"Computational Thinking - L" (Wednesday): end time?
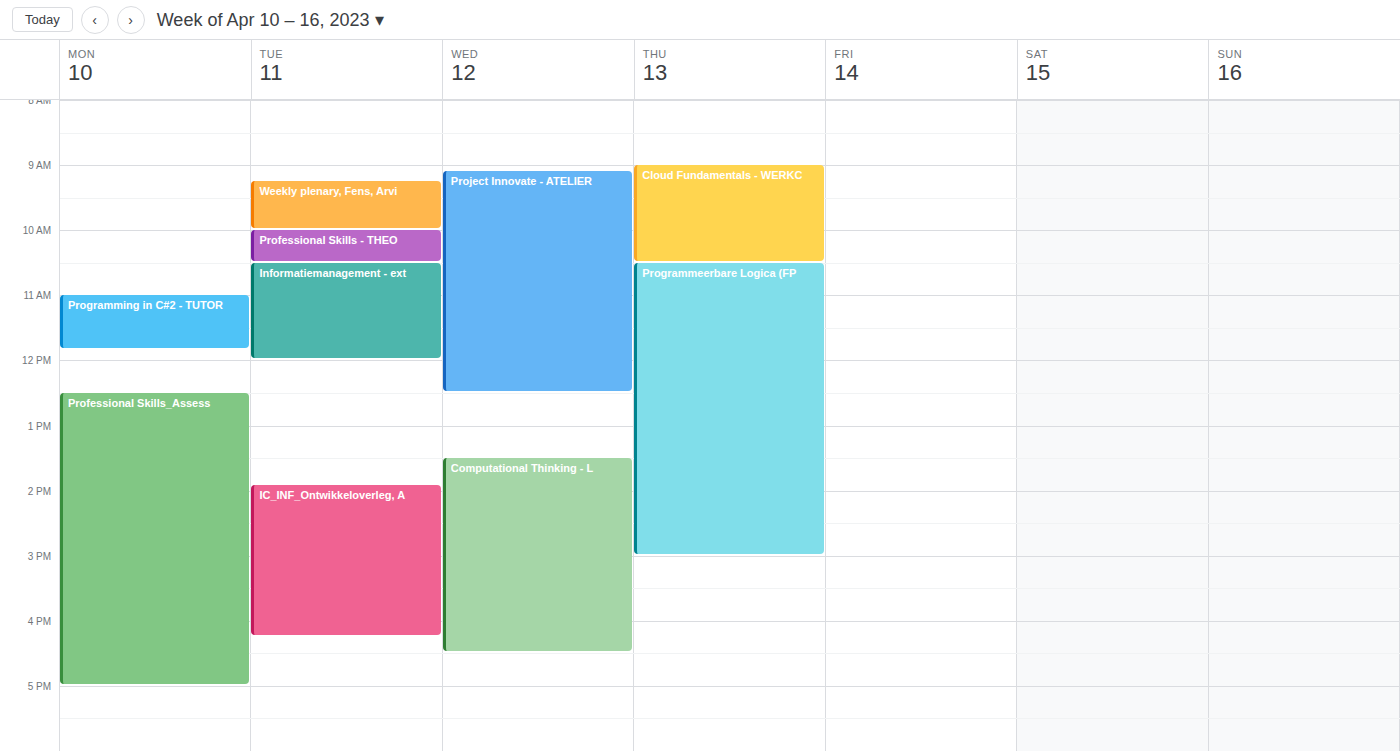
4:30 PM